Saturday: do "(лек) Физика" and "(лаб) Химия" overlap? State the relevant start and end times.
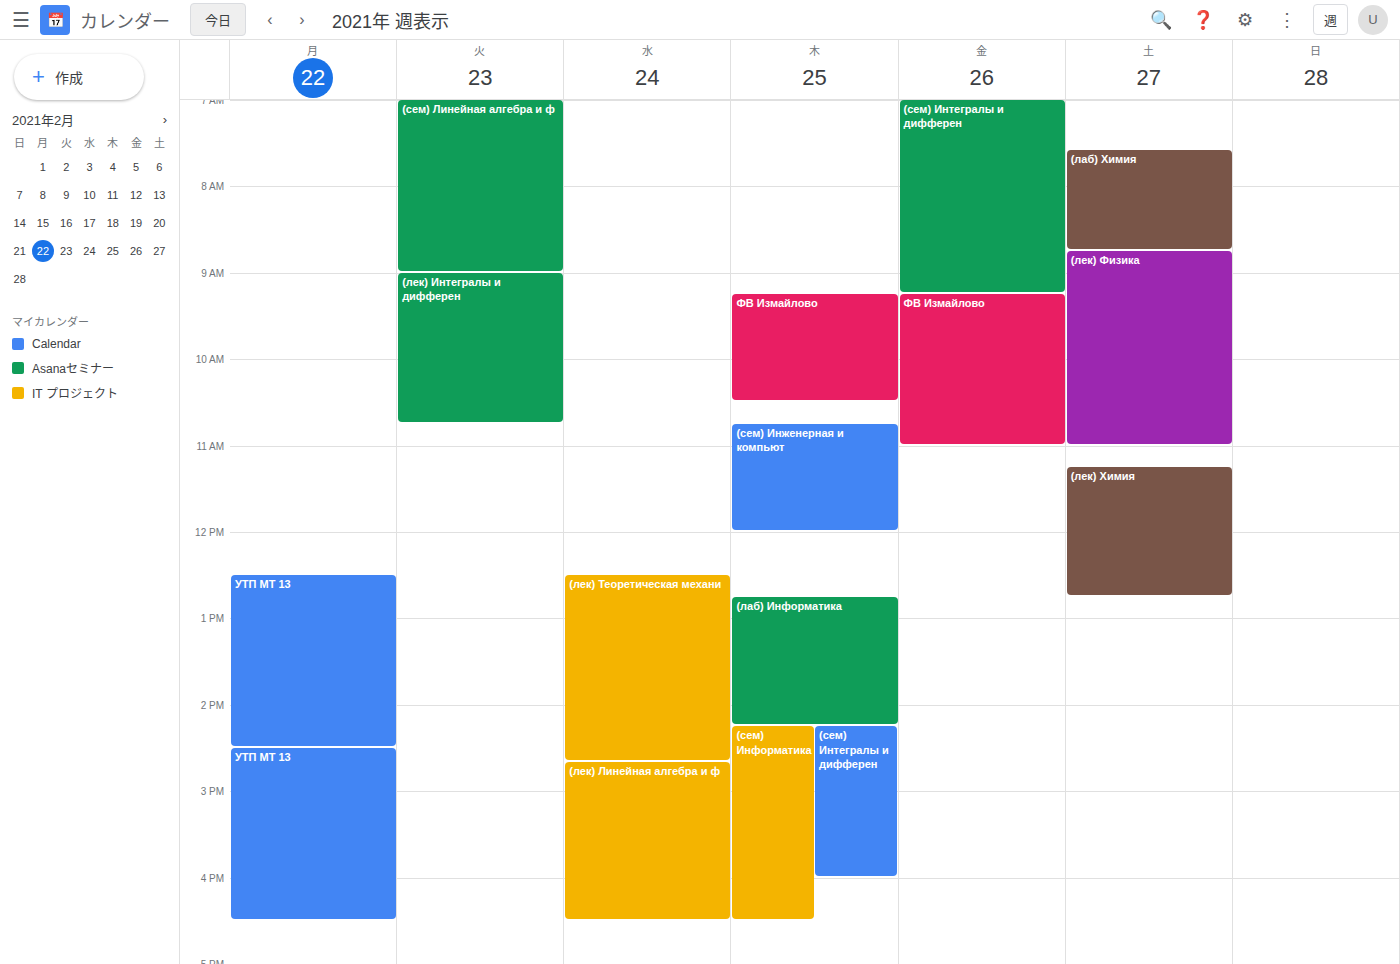
"(лаб) Химия" ends at 8:45 AM, exactly when "(лек) Физика" starts -- they touch but do not overlap.